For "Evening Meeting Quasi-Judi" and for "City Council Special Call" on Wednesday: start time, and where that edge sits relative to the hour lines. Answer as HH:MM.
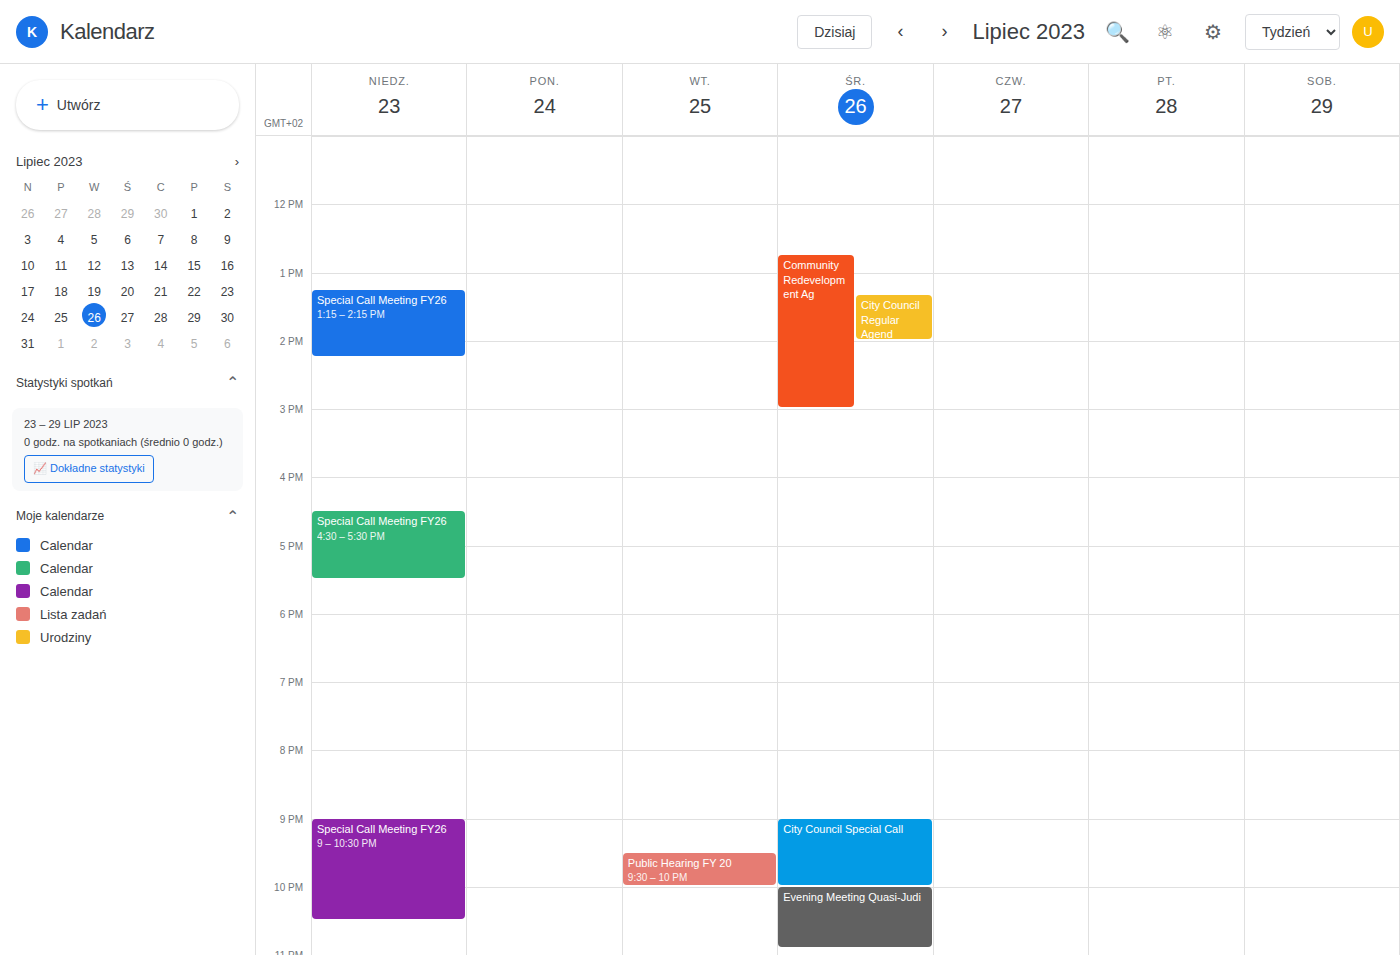
"Evening Meeting Quasi-Judi": 22:00, exactly on the 22:00 line. "City Council Special Call": 21:00, exactly on the 21:00 line.